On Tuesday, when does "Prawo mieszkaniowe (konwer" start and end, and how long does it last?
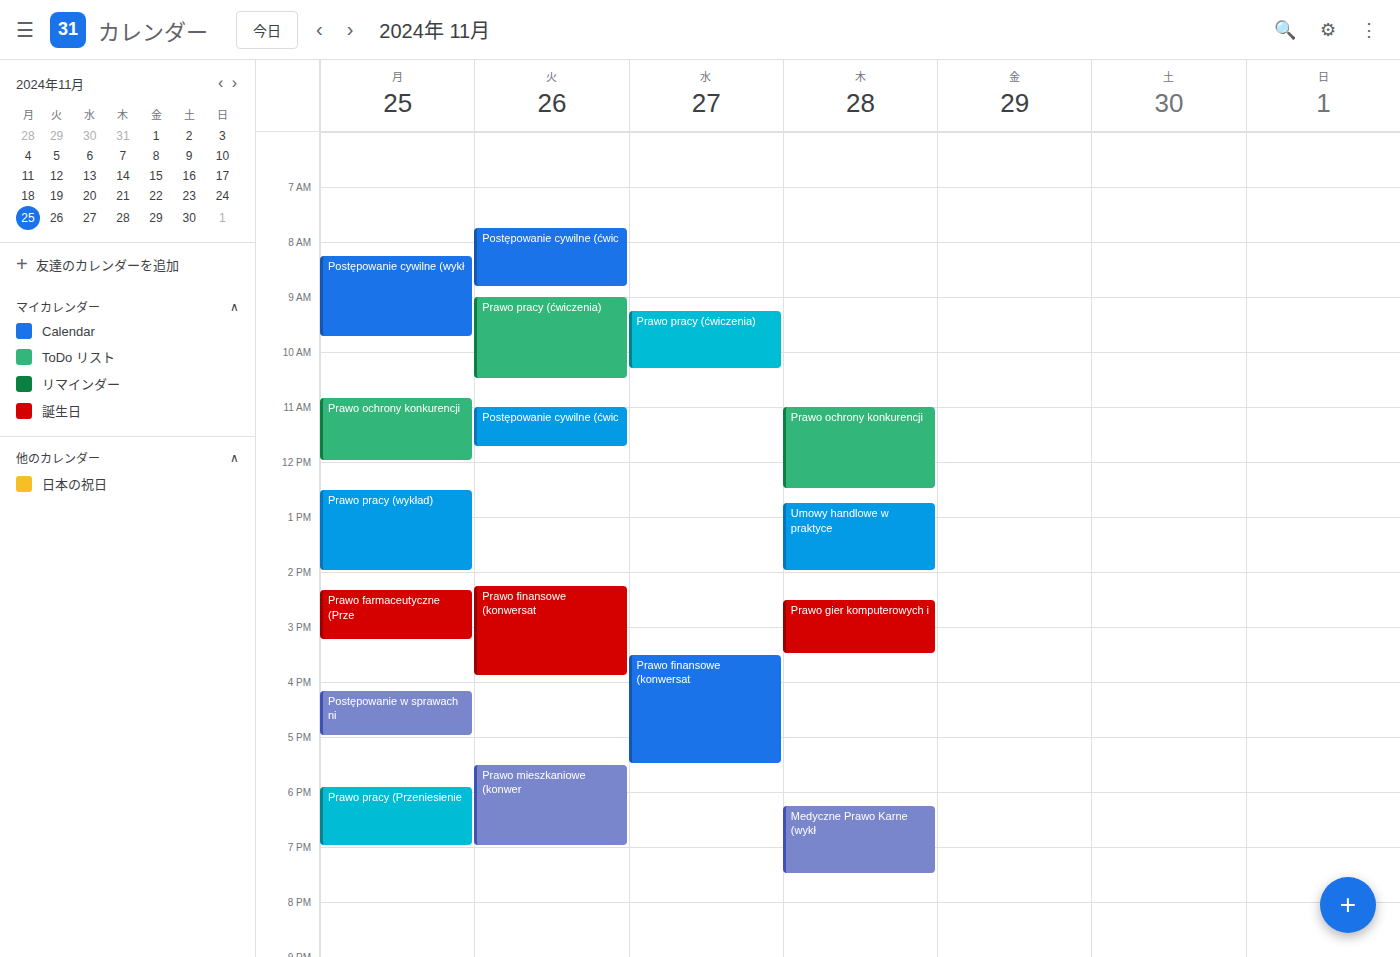
5:30 PM to 7:00 PM, 1 hour 30 minutes